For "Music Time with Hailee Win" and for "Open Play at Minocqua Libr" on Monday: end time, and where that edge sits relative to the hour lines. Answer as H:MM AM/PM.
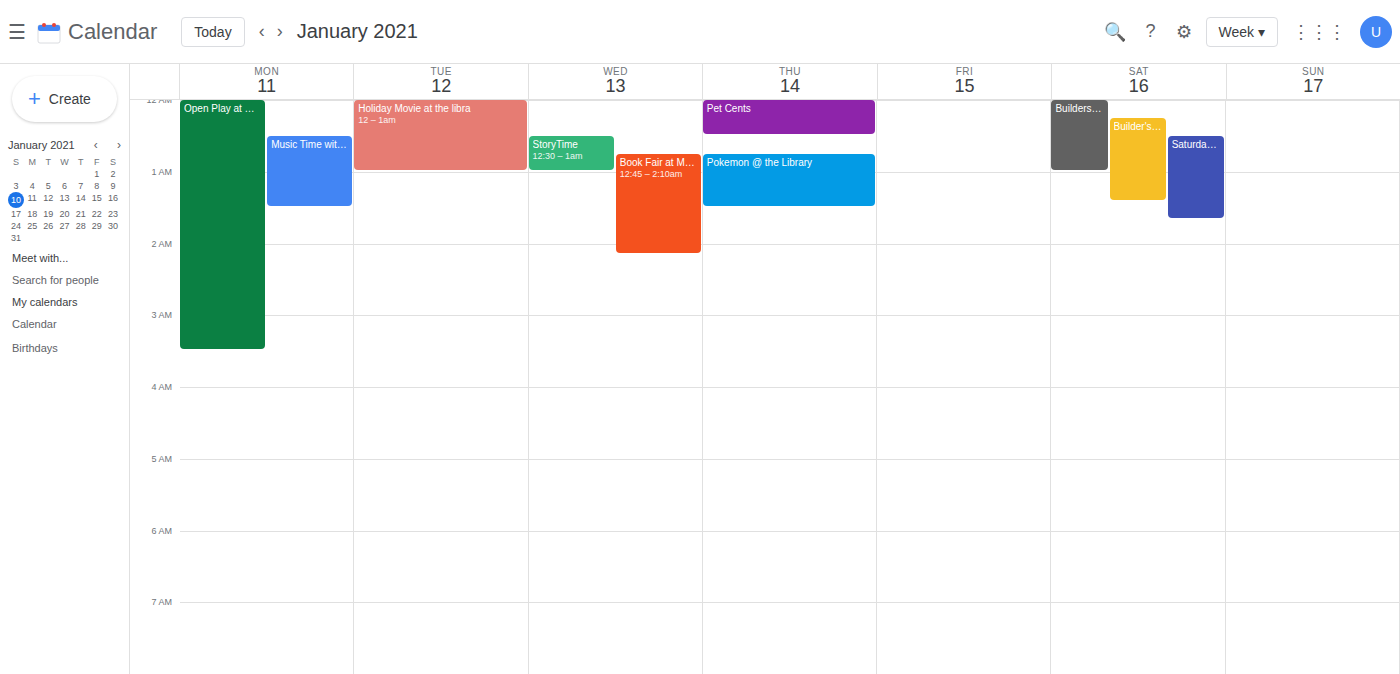
"Music Time with Hailee Win": 1:30 AM, halfway between the 1 AM and 2 AM lines. "Open Play at Minocqua Libr": 3:30 AM, halfway between the 3 AM and 4 AM lines.